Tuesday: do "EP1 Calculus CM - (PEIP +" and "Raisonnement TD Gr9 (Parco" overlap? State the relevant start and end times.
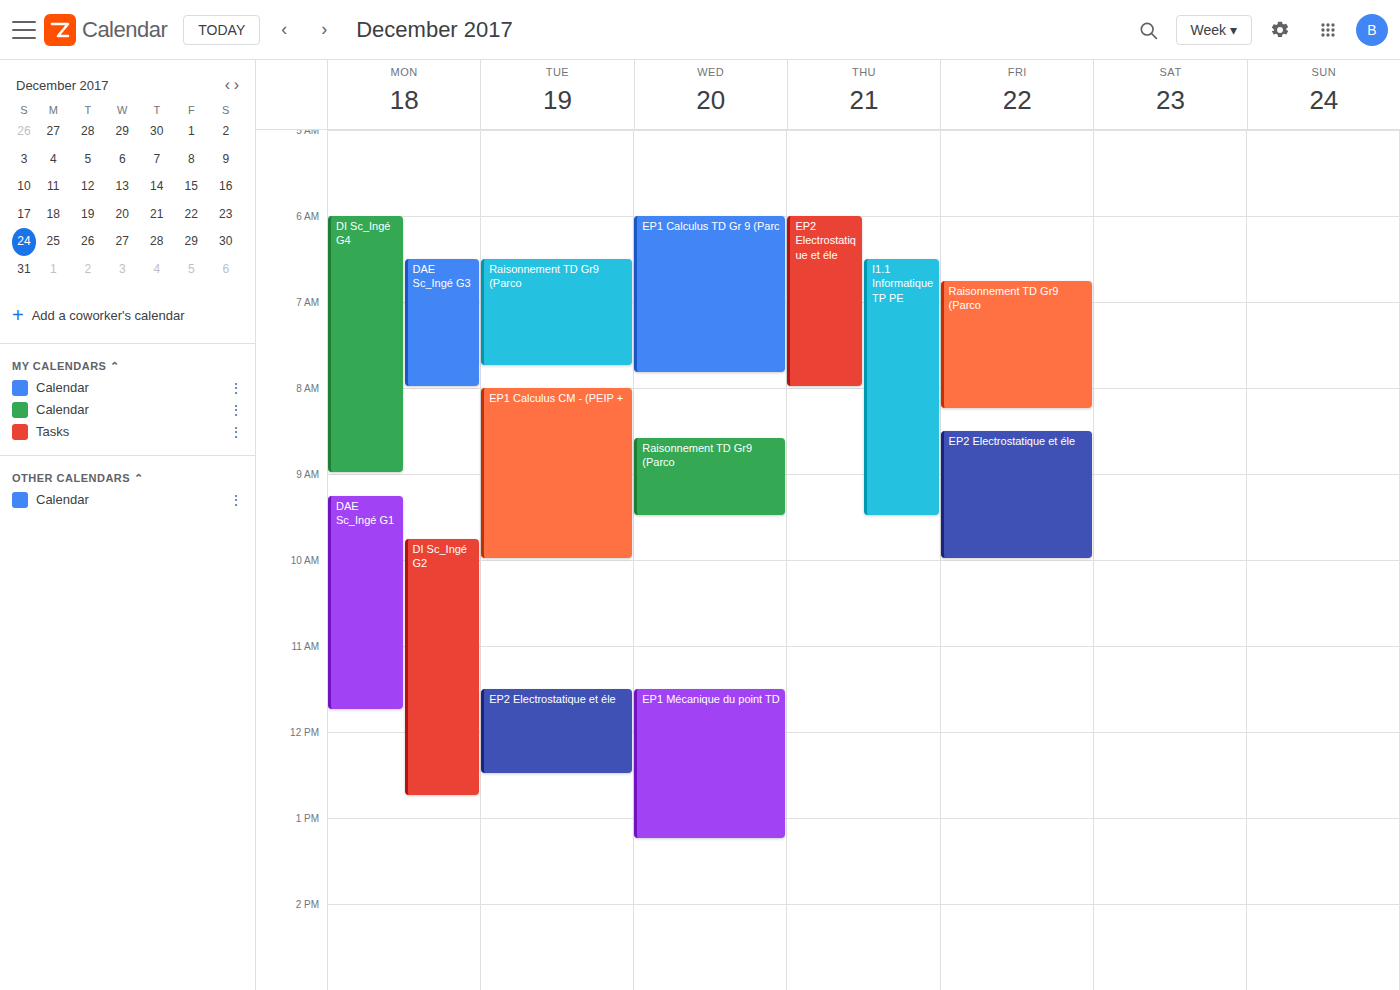
"Raisonnement TD Gr9 (Parco" ends at 7:45 AM and "EP1 Calculus CM - (PEIP +" starts at 8:00 AM -- no overlap.